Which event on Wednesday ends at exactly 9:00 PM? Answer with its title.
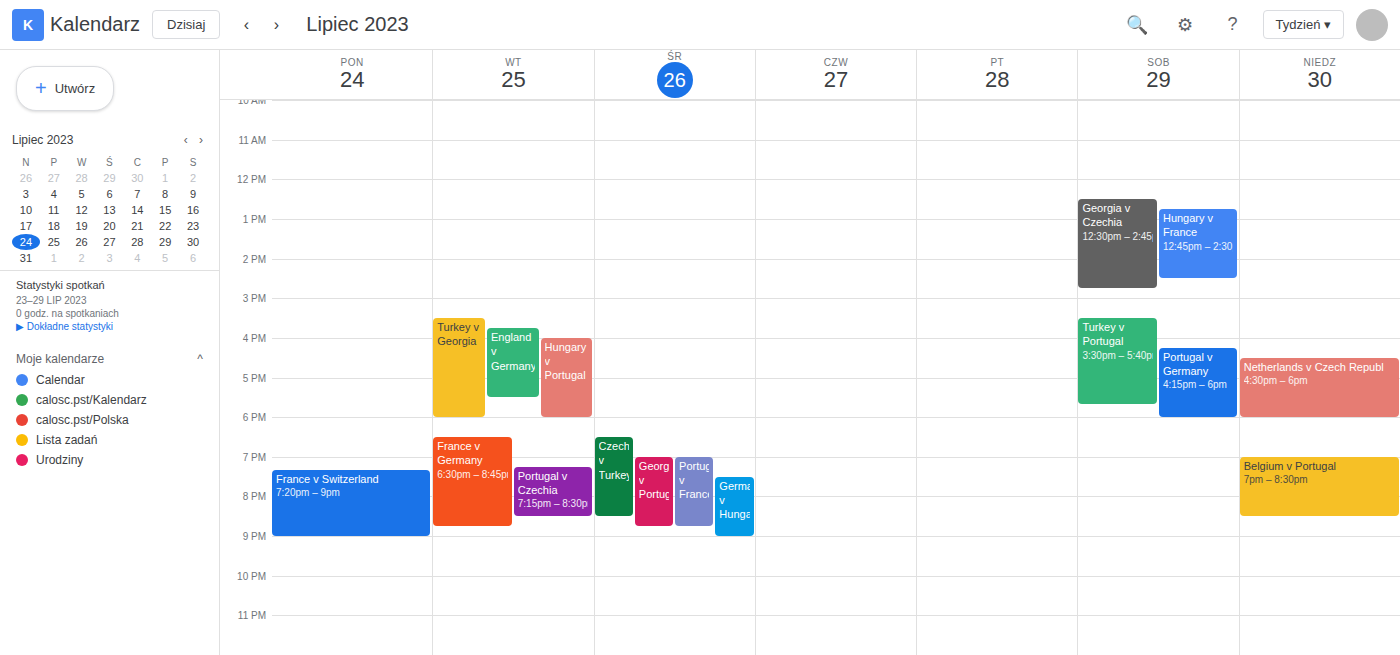
"Germany v Hungary"